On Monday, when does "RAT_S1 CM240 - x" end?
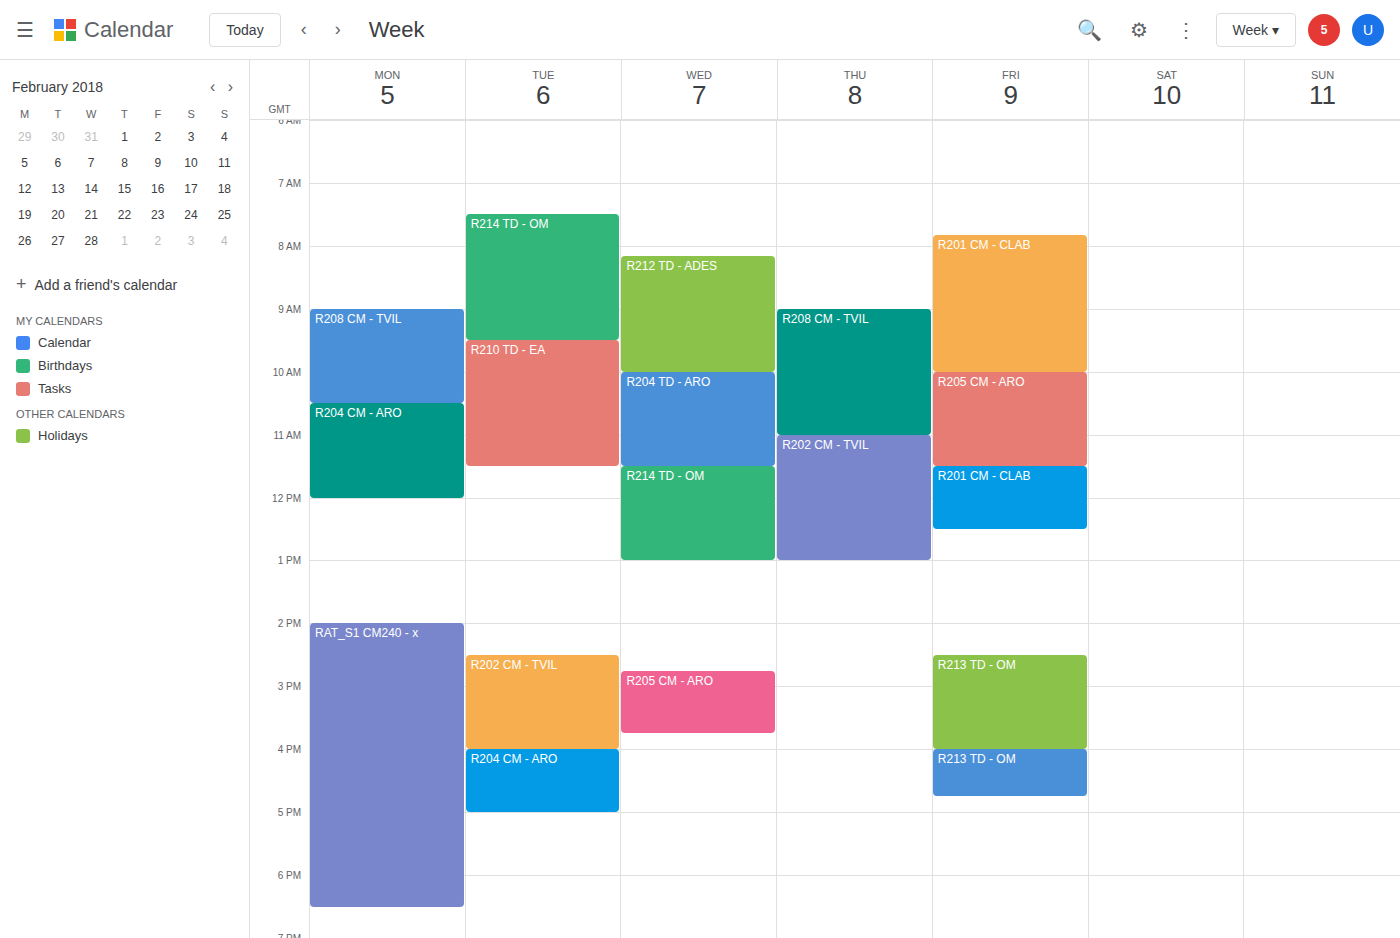
6:30 PM